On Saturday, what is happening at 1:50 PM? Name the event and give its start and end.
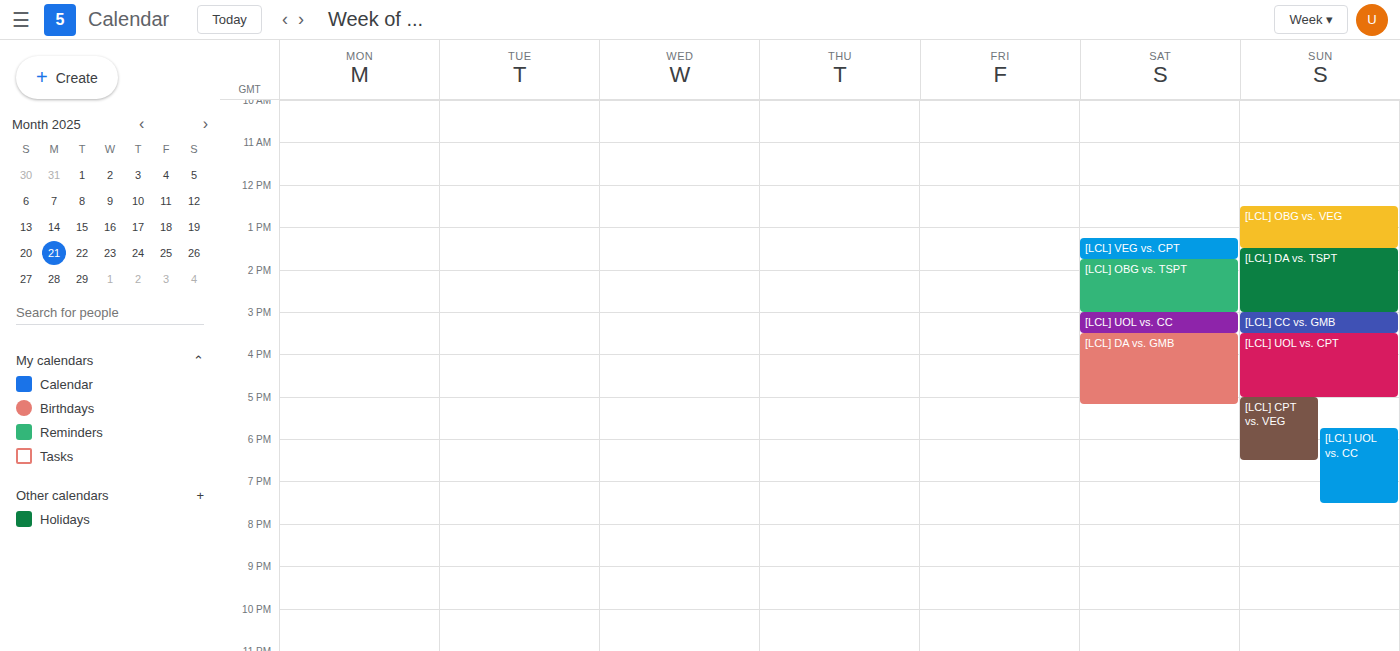
"[LCL] OBG vs. TSPT", 1:45 PM to 3:00 PM